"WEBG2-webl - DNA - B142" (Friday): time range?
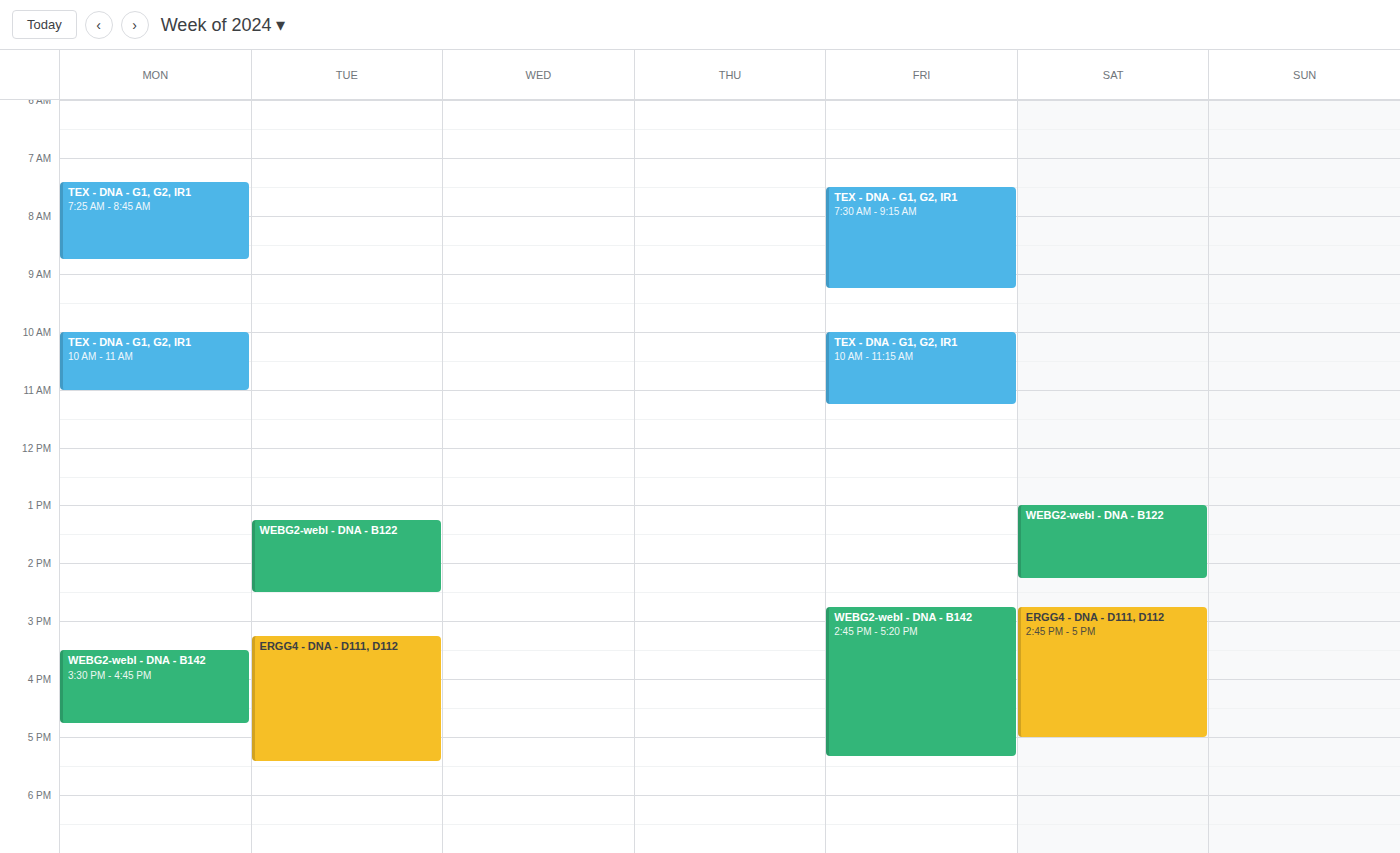
2:45 PM to 5:20 PM